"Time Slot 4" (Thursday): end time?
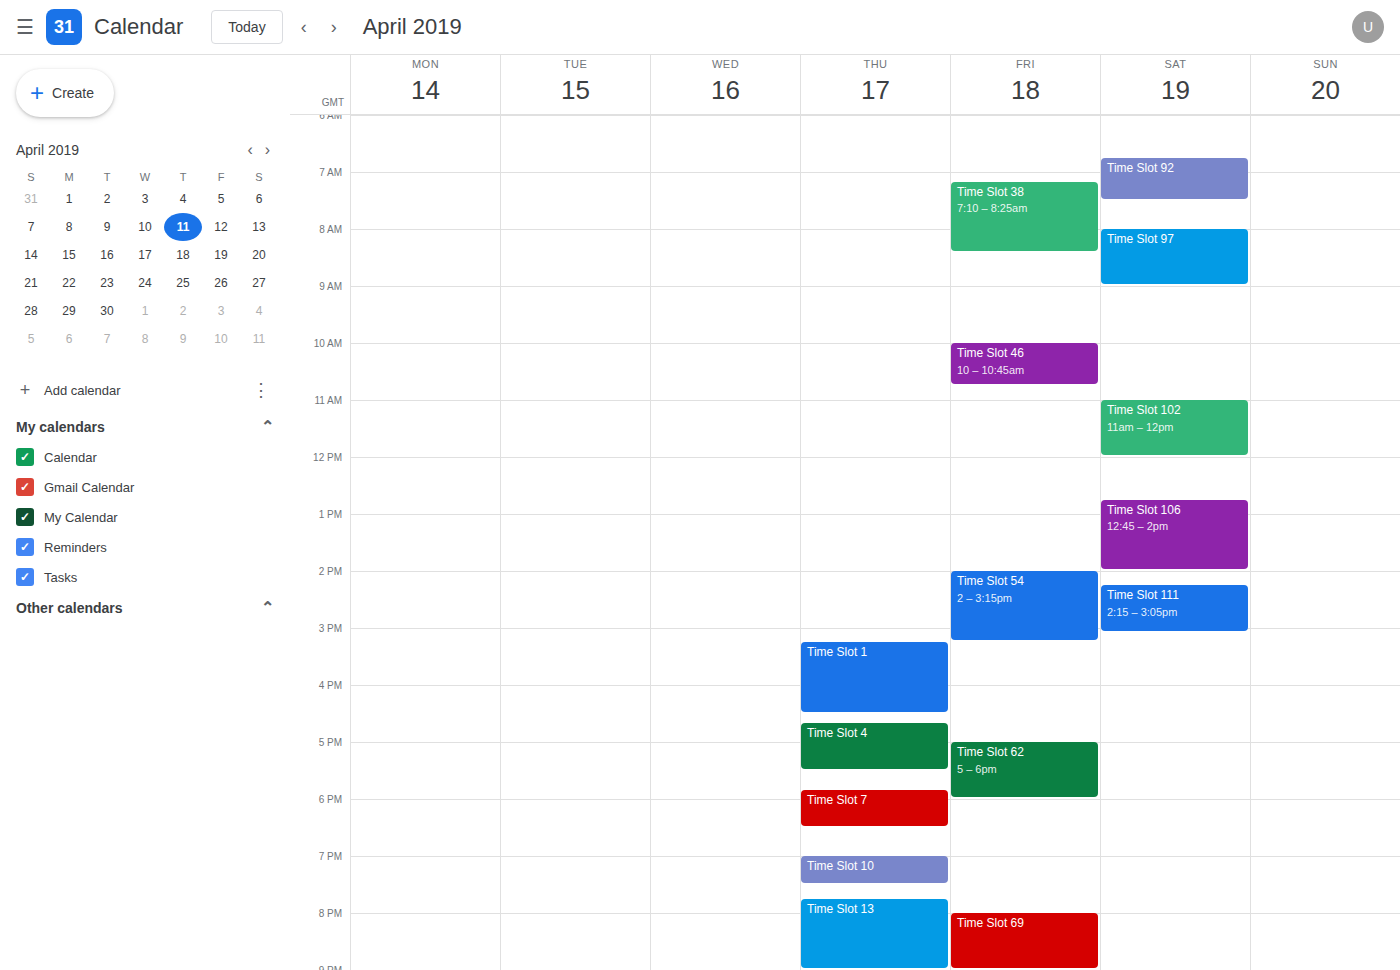
5:30 PM